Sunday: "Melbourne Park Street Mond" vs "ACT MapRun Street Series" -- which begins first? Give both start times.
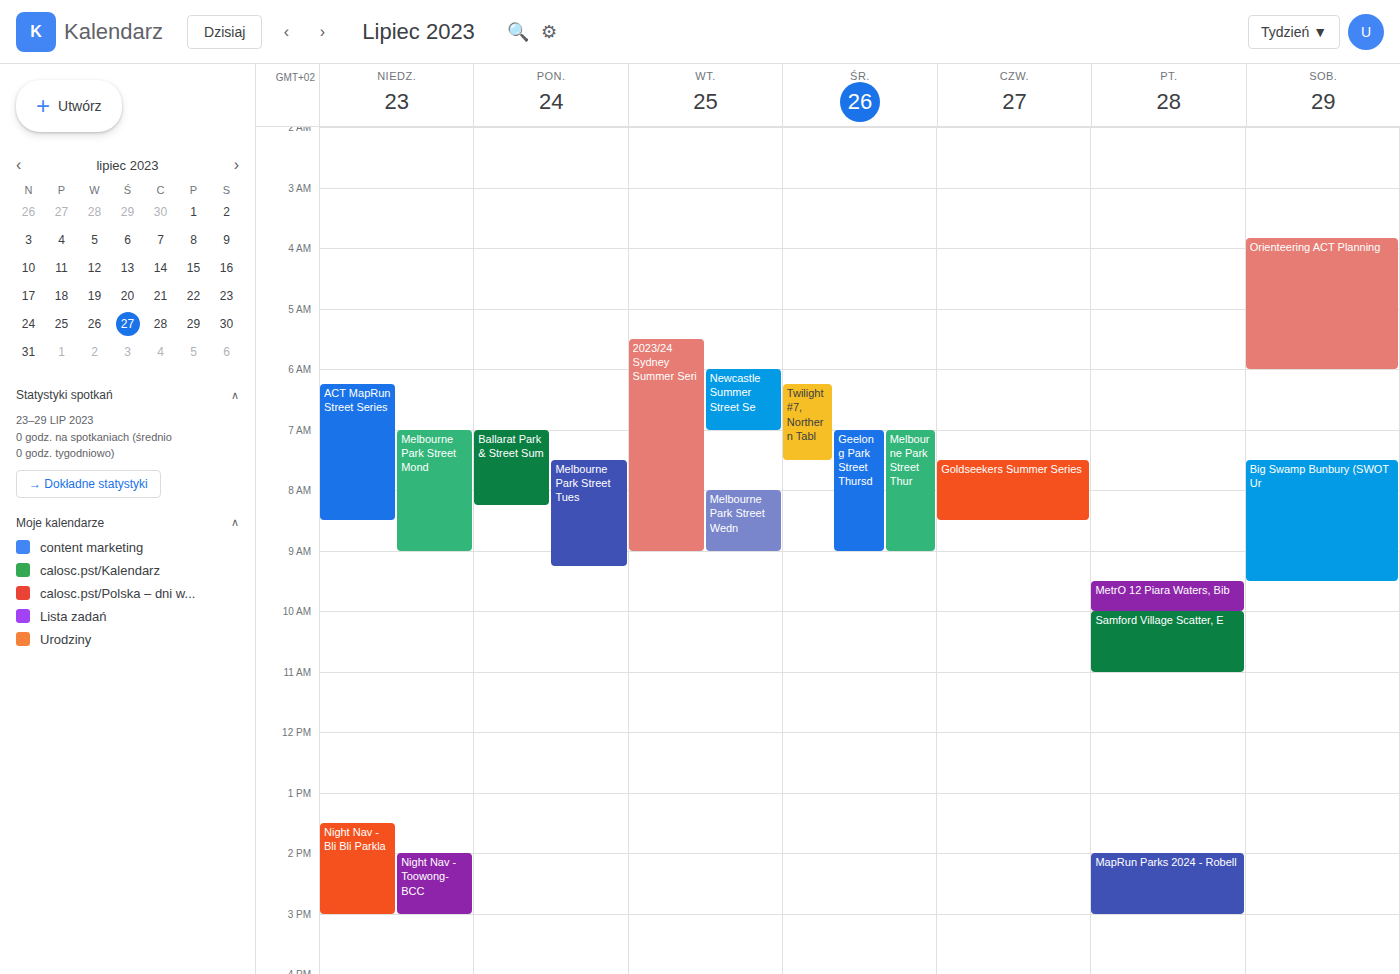
"ACT MapRun Street Series" 06:15; "Melbourne Park Street Mond" 07:00.